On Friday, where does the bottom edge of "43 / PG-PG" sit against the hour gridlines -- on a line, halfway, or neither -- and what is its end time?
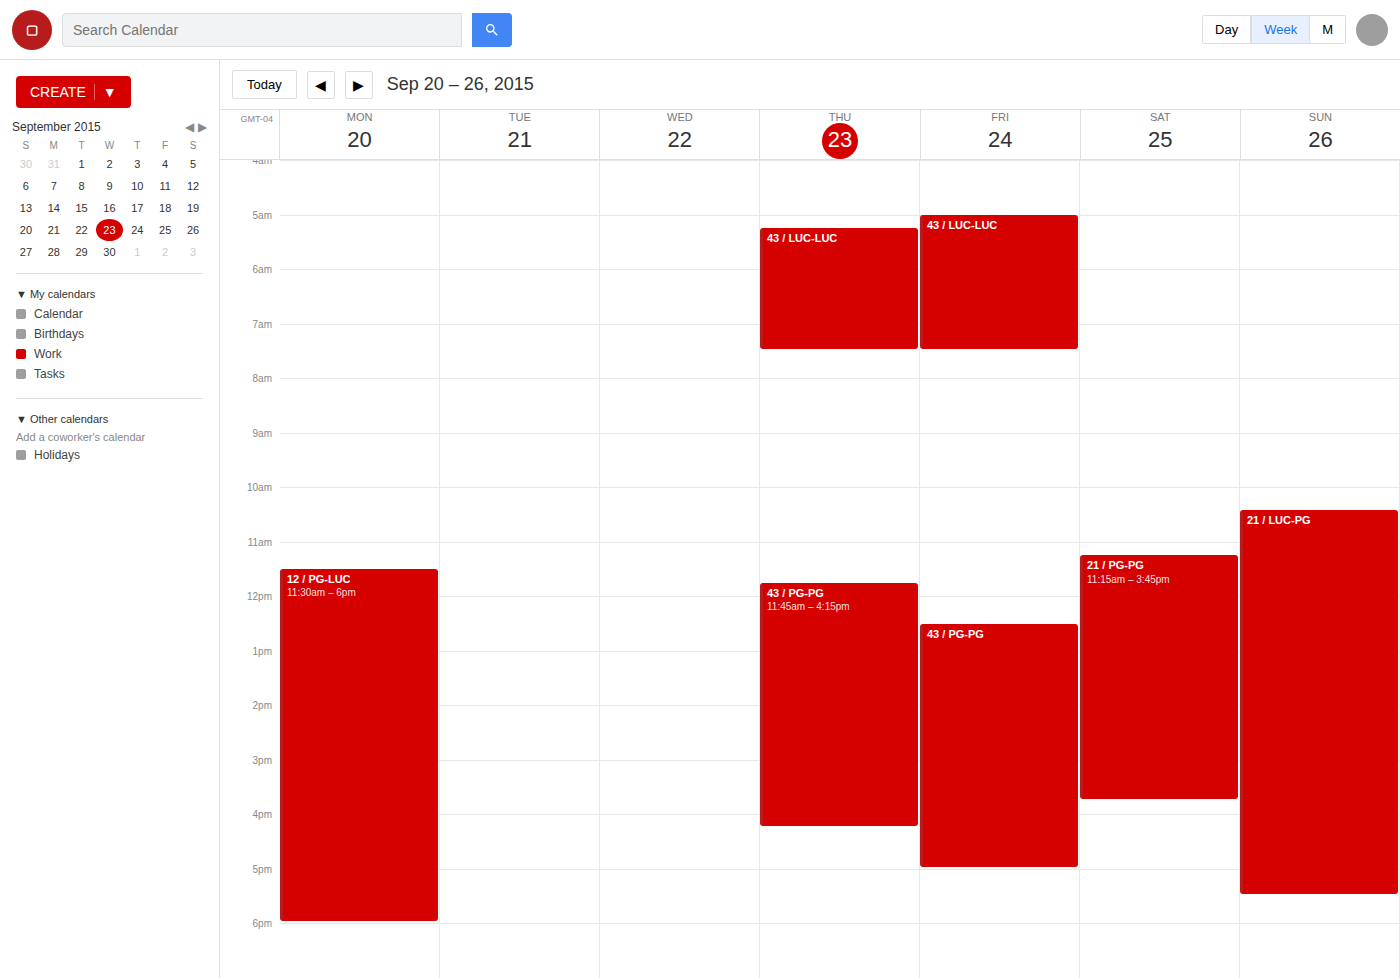
5:00 PM -- exactly on the 5 PM line.